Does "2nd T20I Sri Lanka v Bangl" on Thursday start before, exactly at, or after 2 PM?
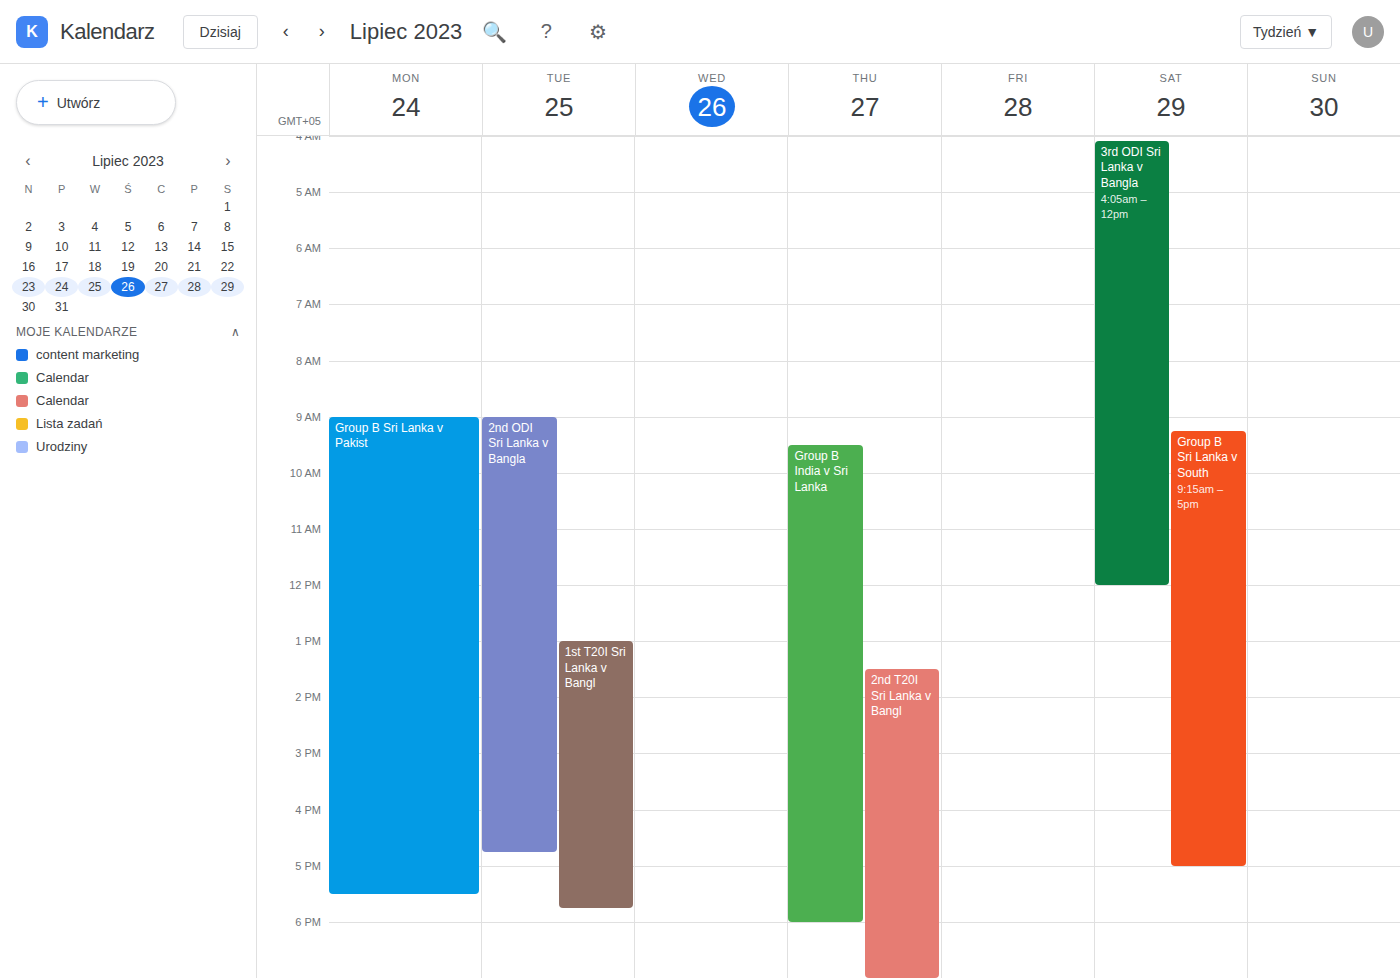
1:30 PM -- before 2 PM, 30 minutes above the 2 PM line.